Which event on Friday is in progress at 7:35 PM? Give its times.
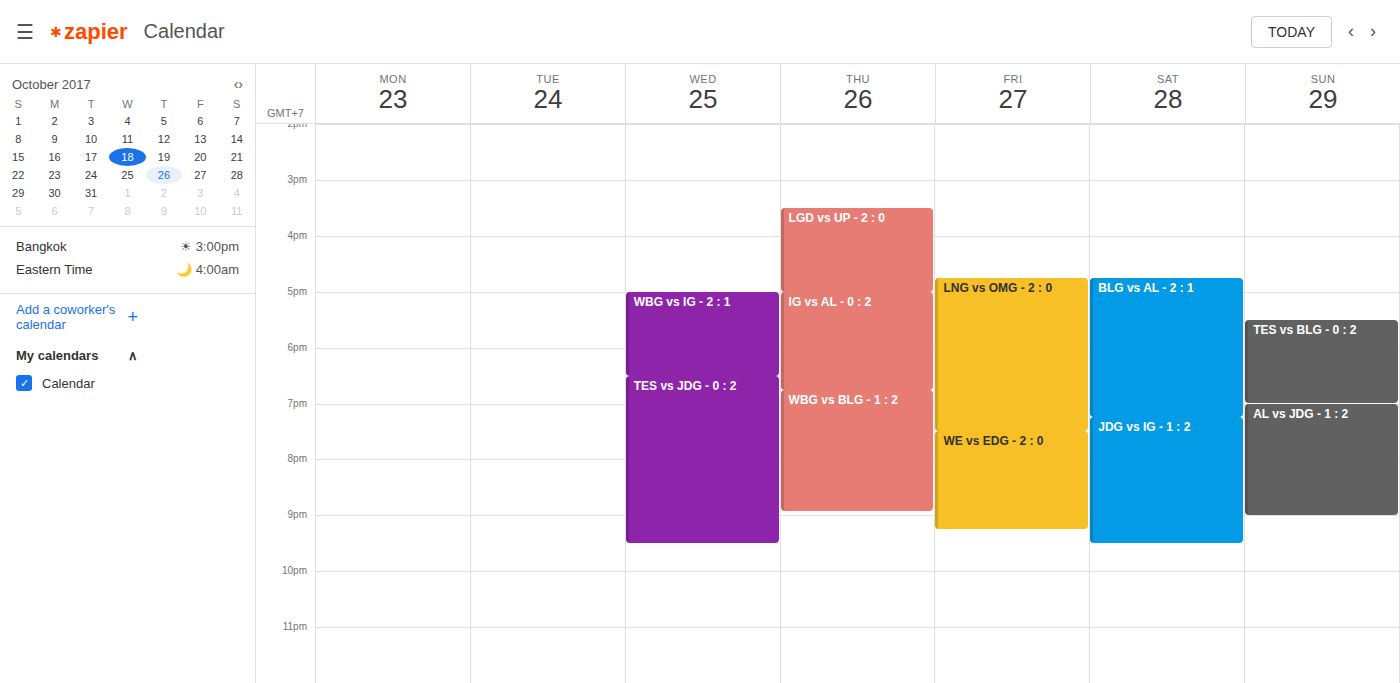
"WE vs EDG - 2 : 0", 7:30 PM to 9:15 PM